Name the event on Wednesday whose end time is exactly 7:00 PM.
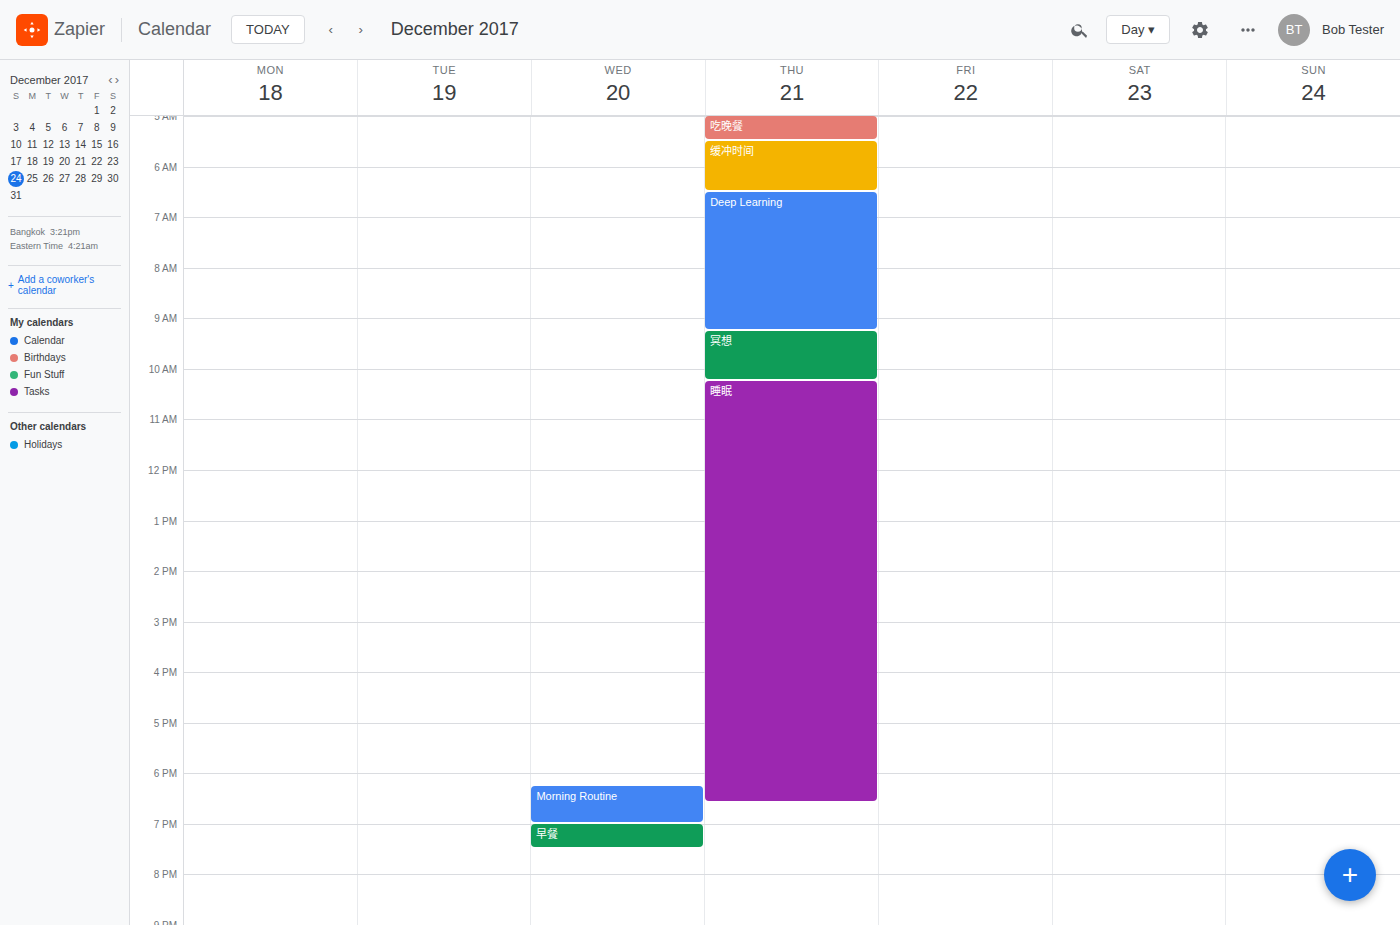
"Morning Routine"